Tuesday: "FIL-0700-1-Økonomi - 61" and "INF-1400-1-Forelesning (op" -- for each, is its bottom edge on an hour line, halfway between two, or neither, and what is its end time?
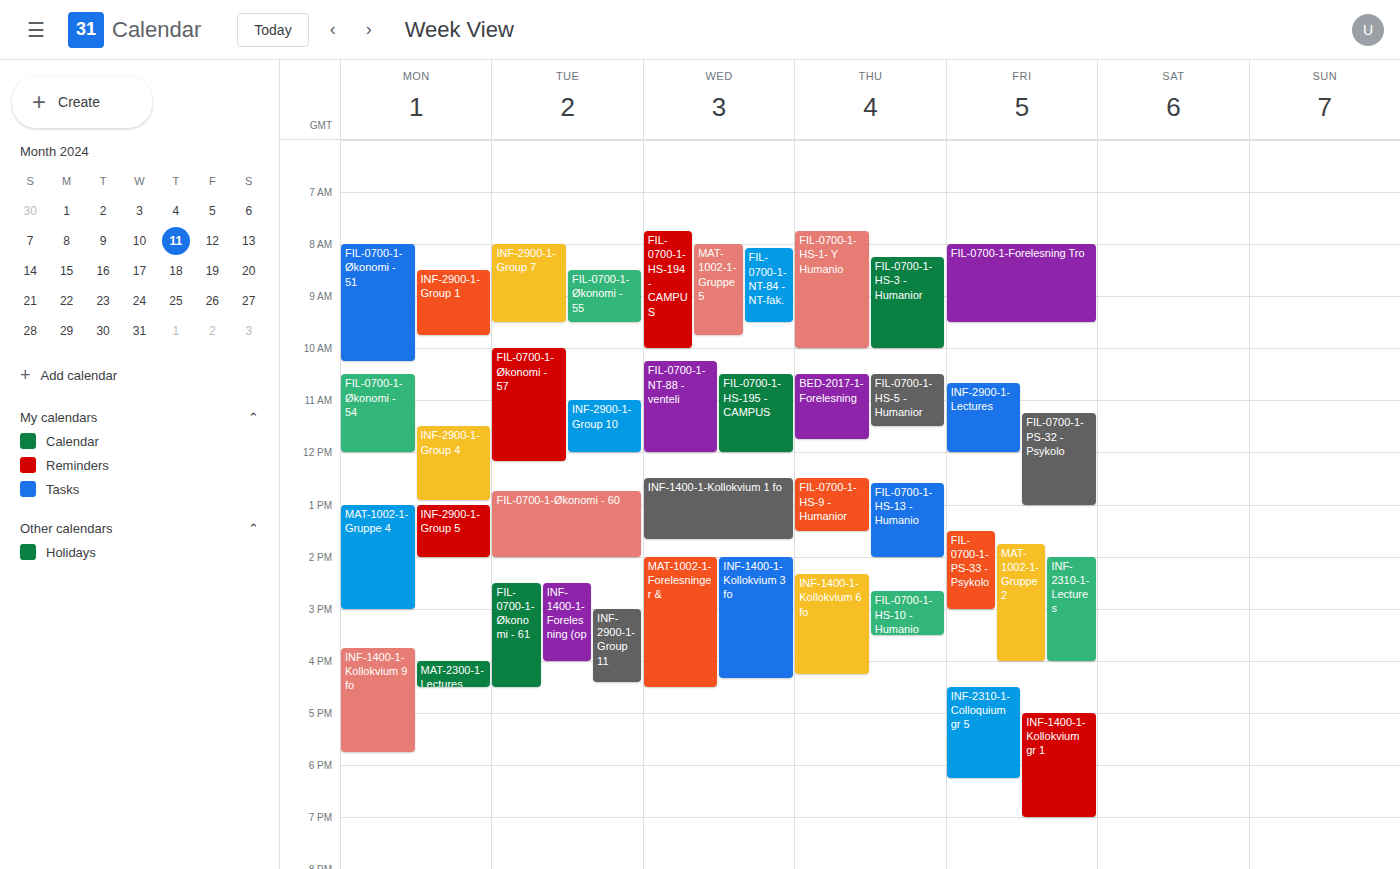
"FIL-0700-1-Økonomi - 61": 16:30, halfway between the 16:00 and 17:00 lines. "INF-1400-1-Forelesning (op": 16:00, exactly on the 16:00 line.